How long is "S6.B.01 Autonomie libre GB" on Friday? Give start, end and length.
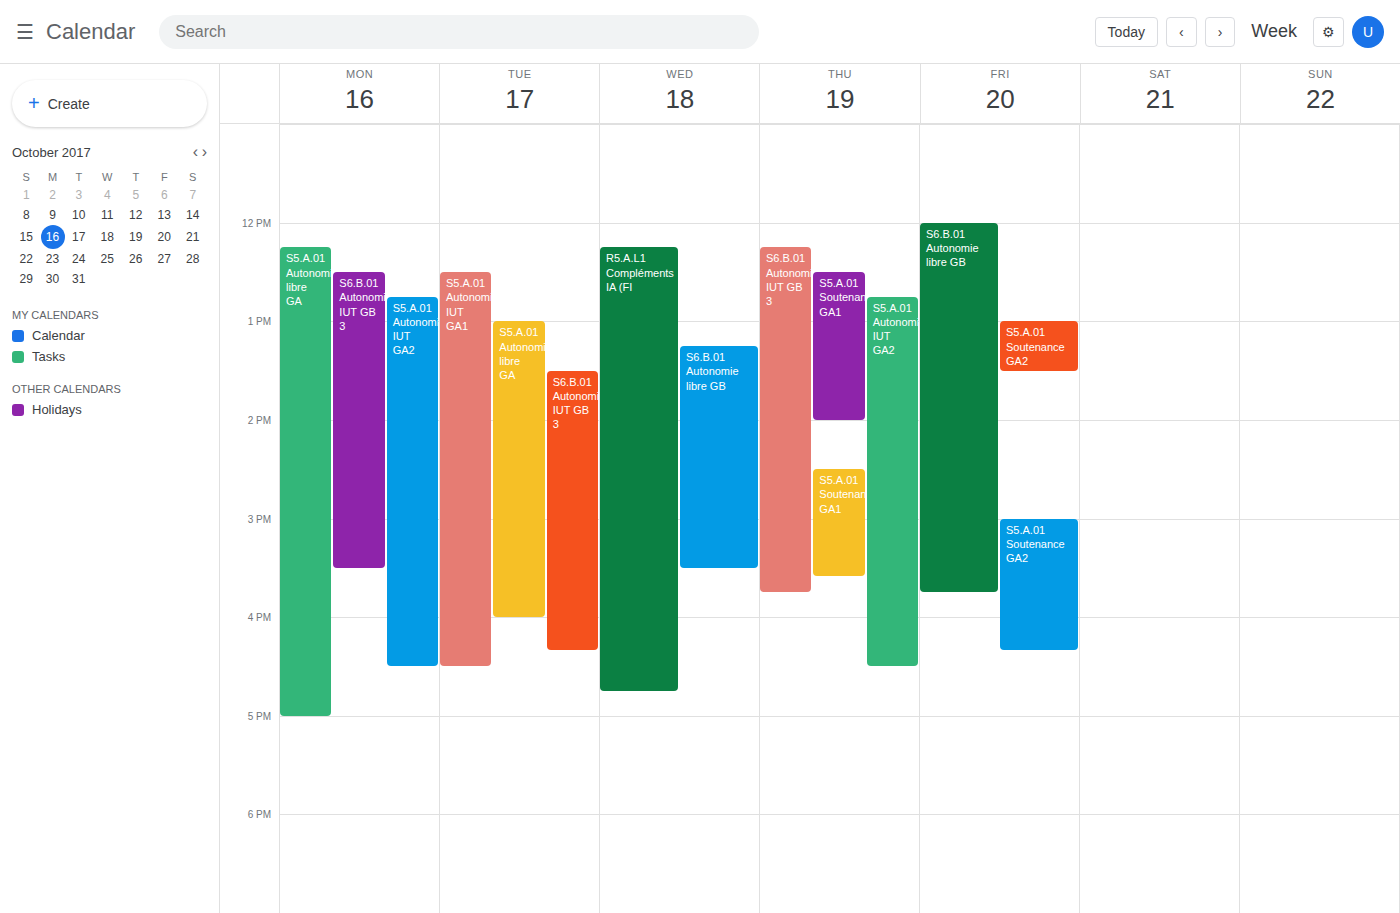
12:00 PM to 3:45 PM, 3 hours 45 minutes